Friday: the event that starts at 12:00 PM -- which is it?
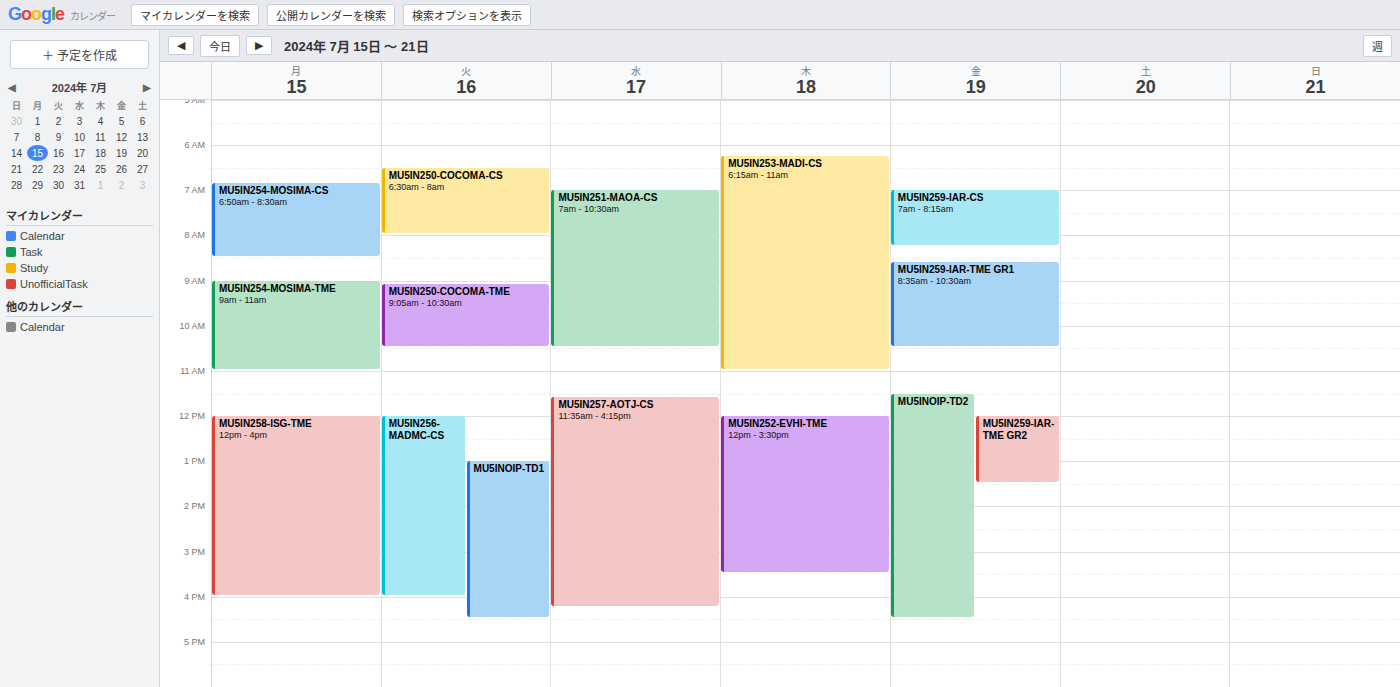
"MU5IN259-IAR-TME GR2"